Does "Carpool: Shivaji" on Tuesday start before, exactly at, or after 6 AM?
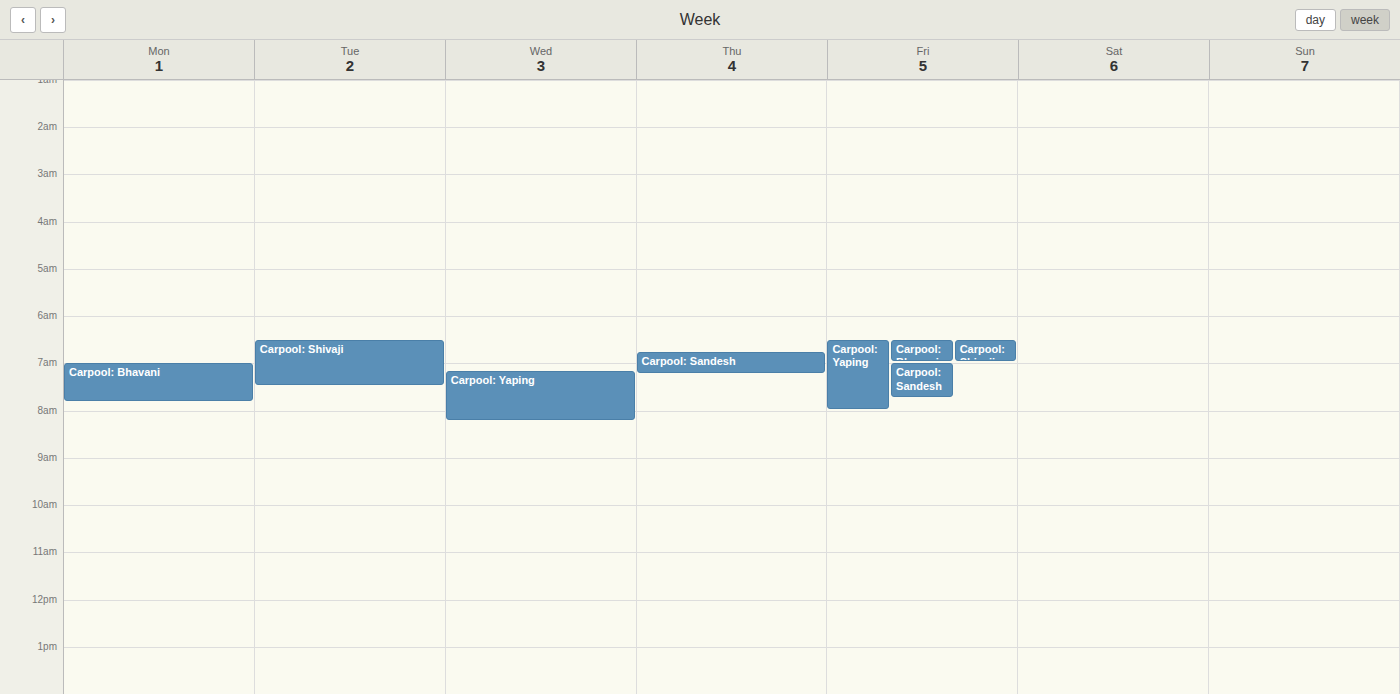
6:30 AM -- after 6 AM, 30 minutes below the 6 AM line.